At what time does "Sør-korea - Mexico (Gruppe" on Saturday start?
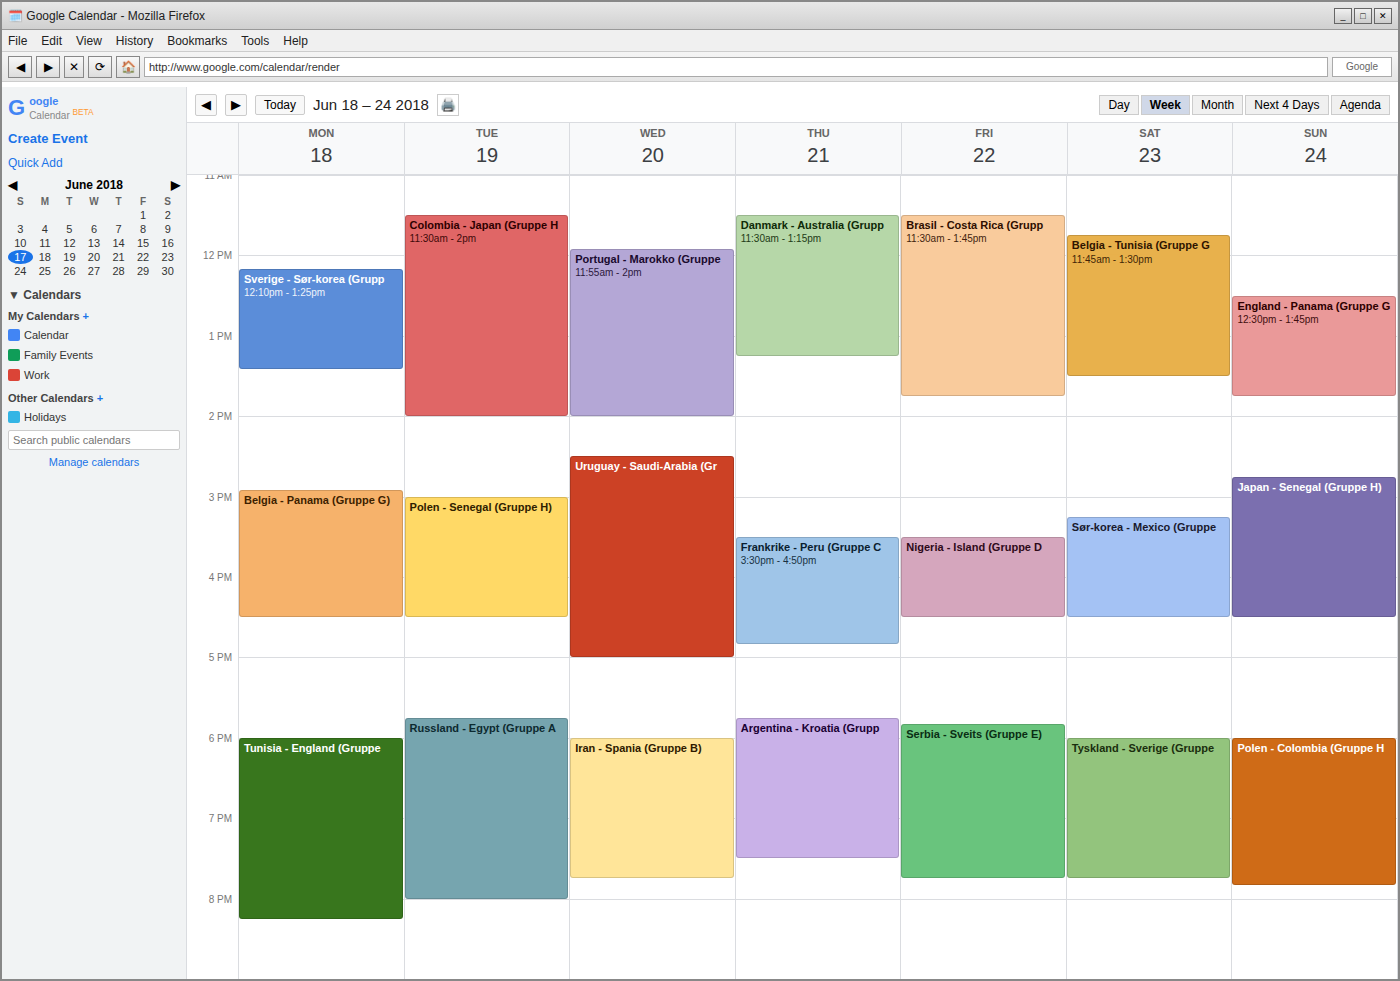
3:15 PM